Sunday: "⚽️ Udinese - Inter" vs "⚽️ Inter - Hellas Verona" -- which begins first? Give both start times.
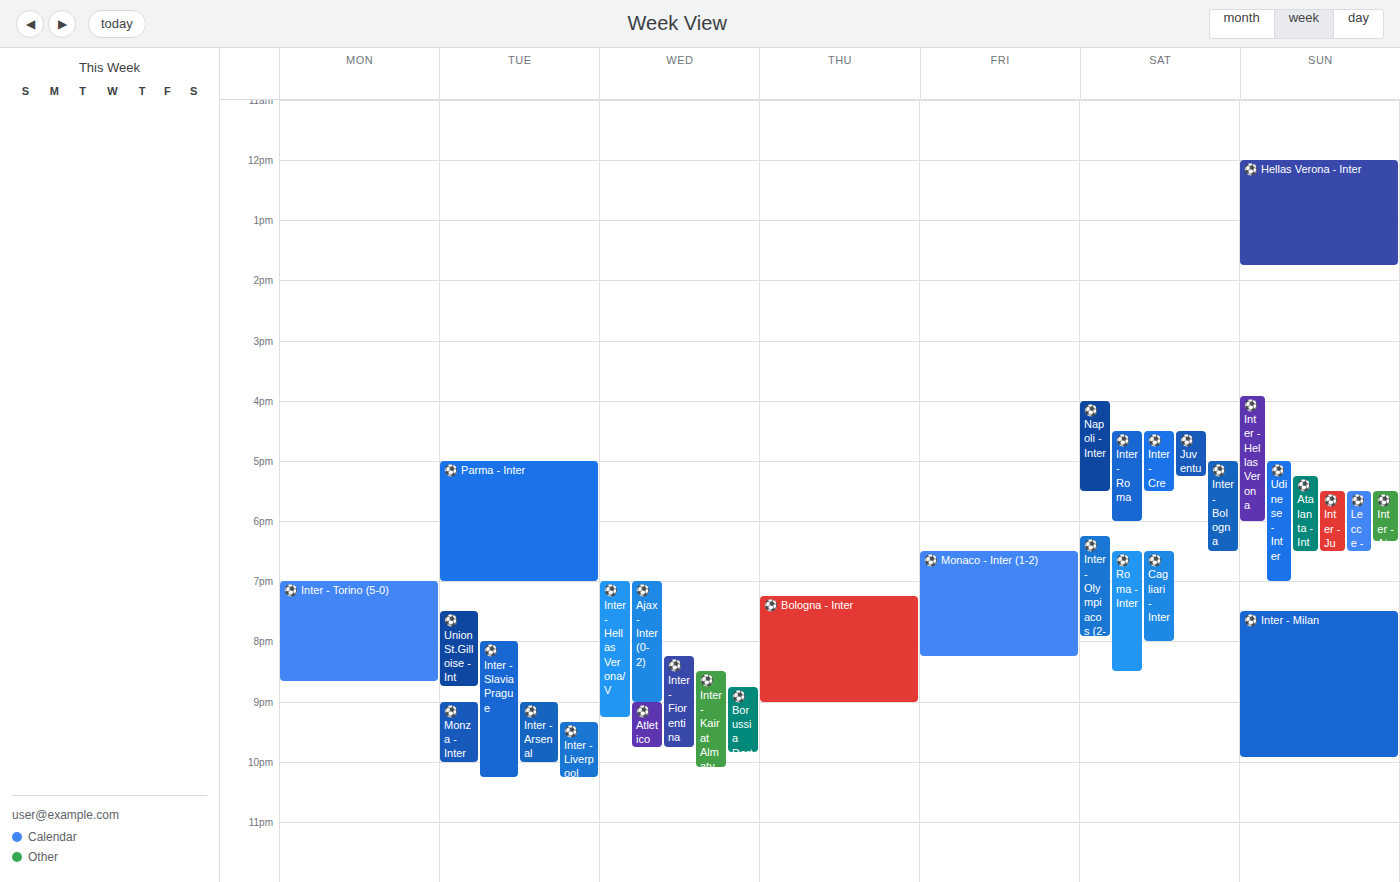
"⚽️ Inter - Hellas Verona" 15:55; "⚽️ Udinese - Inter" 17:00.